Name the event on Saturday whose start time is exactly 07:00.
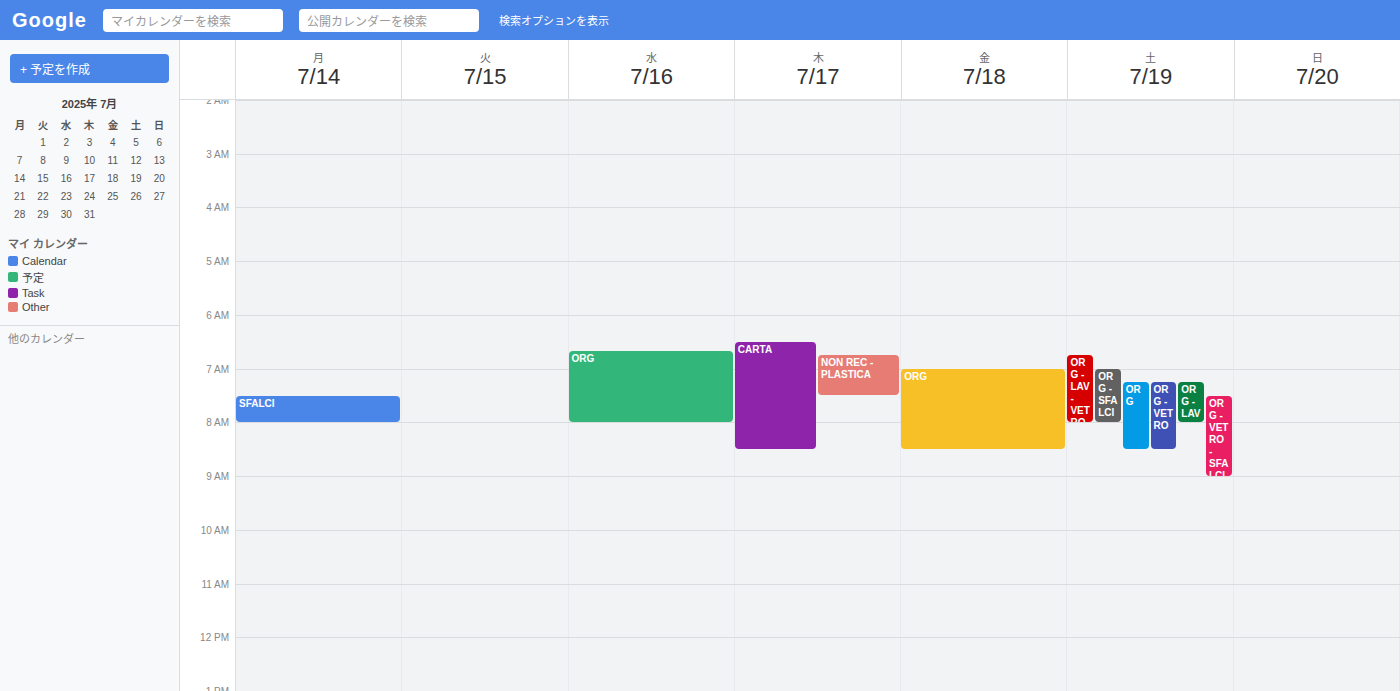
"ORG - SFALCI"